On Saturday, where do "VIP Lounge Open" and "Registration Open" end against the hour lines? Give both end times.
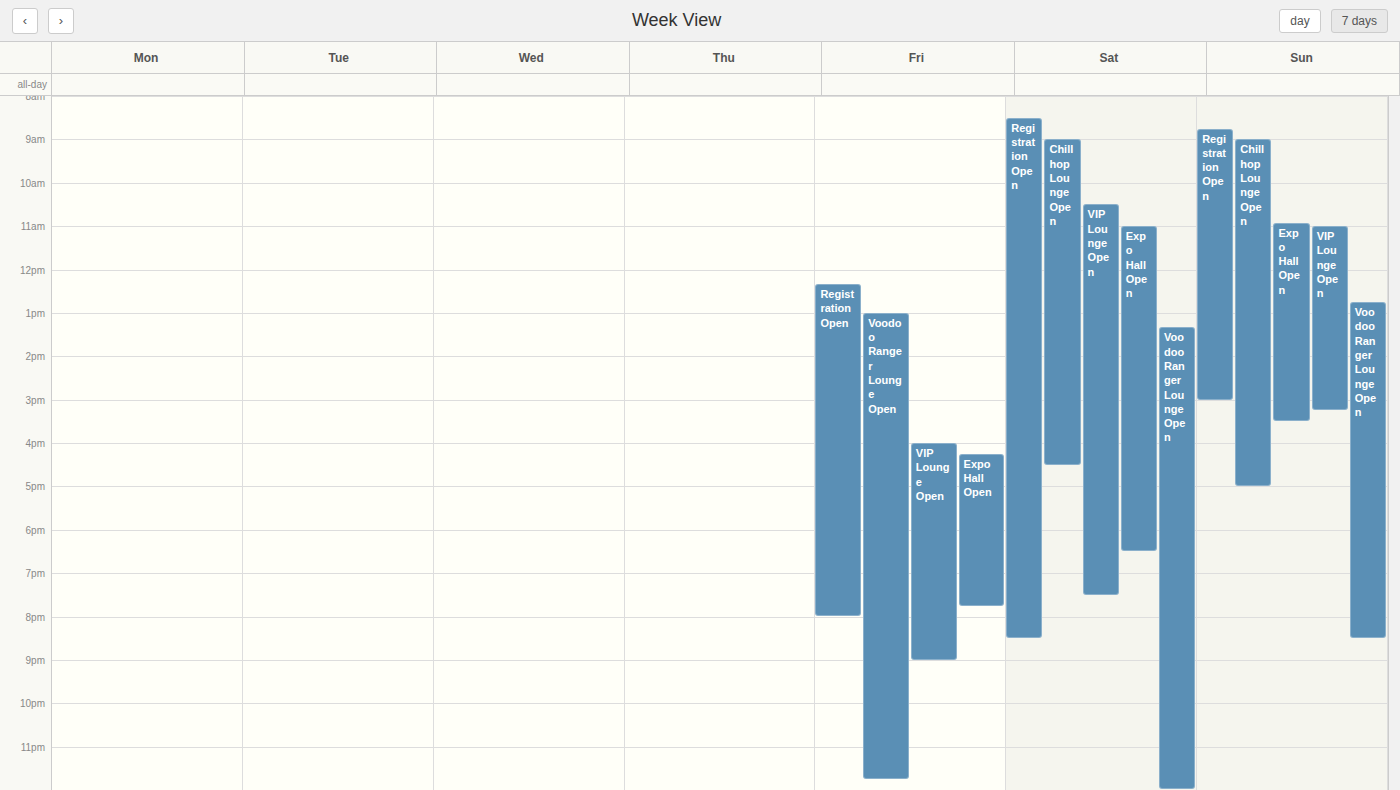
"VIP Lounge Open": 7:30 PM, halfway between the 7 PM and 8 PM lines. "Registration Open": 8:30 PM, halfway between the 8 PM and 9 PM lines.